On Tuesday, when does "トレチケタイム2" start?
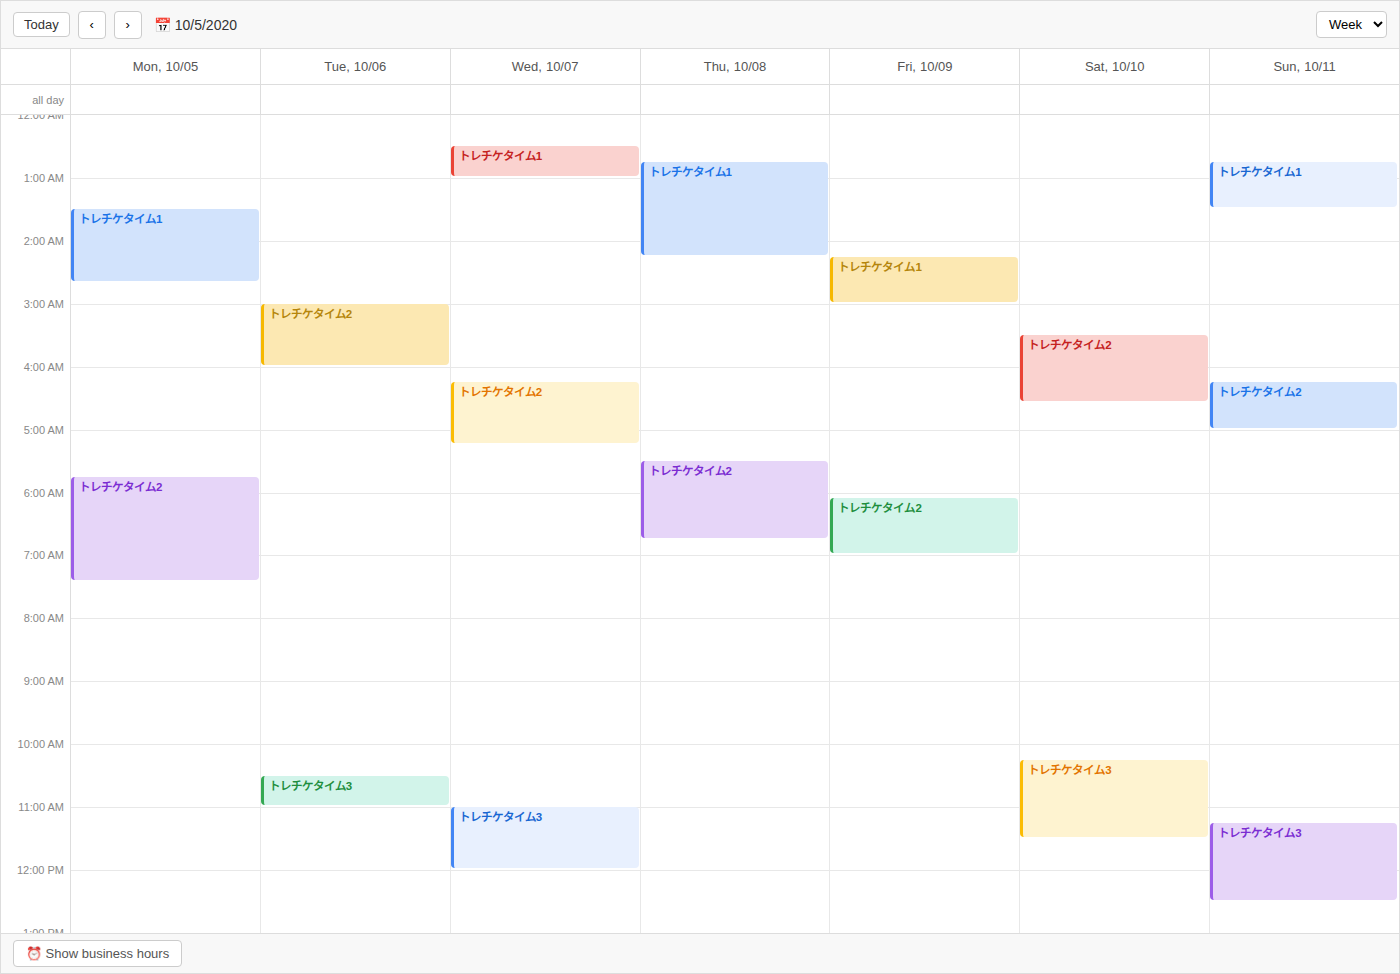
3:00 AM